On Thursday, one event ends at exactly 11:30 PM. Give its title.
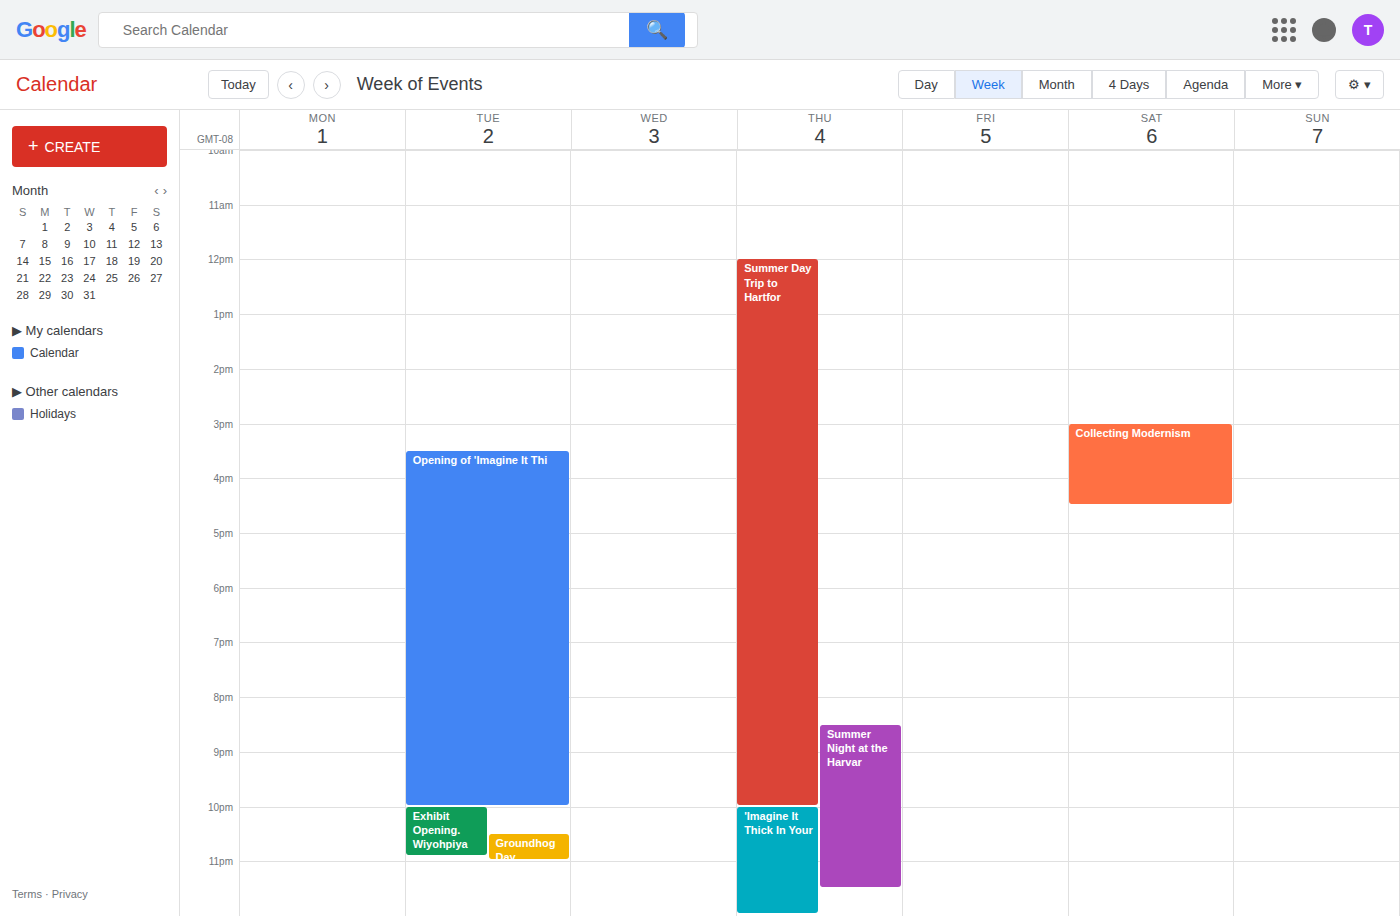
"Summer Night at the Harvar"